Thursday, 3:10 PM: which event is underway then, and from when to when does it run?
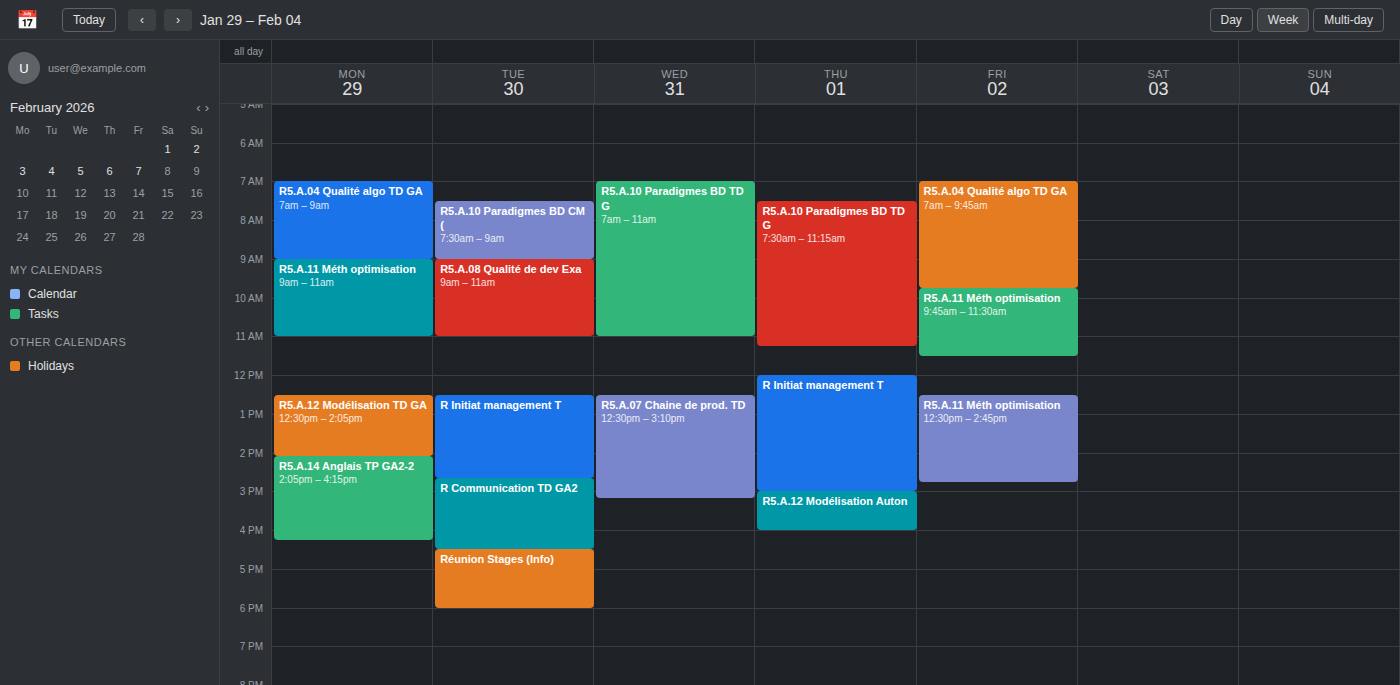
"R5.A.12 Modélisation Auton", 3:00 PM to 4:00 PM